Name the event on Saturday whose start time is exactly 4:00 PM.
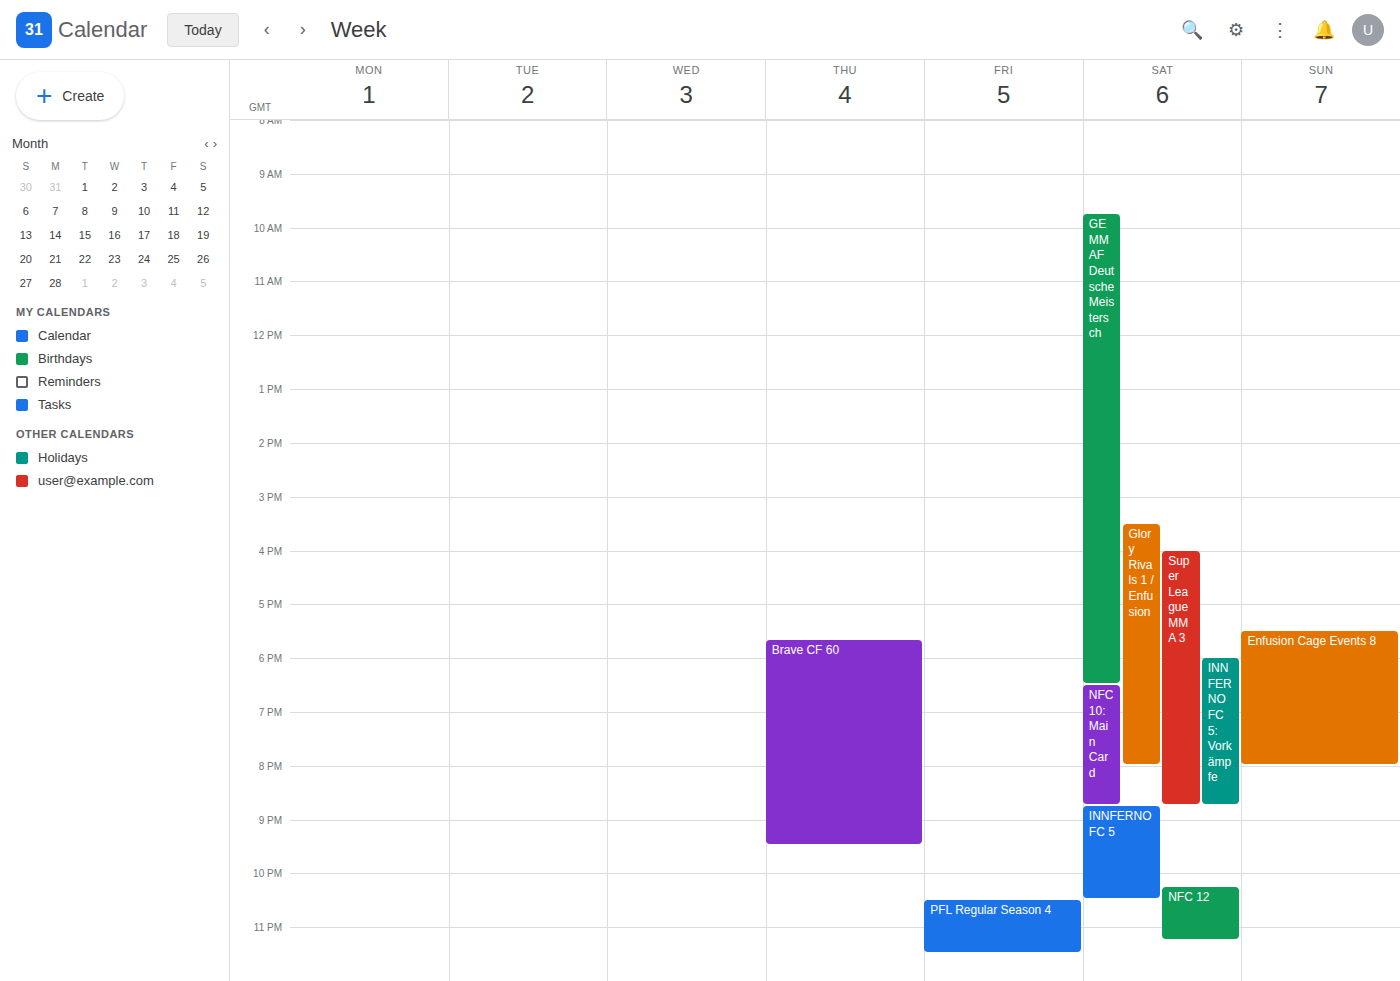
"Super League MMA 3"